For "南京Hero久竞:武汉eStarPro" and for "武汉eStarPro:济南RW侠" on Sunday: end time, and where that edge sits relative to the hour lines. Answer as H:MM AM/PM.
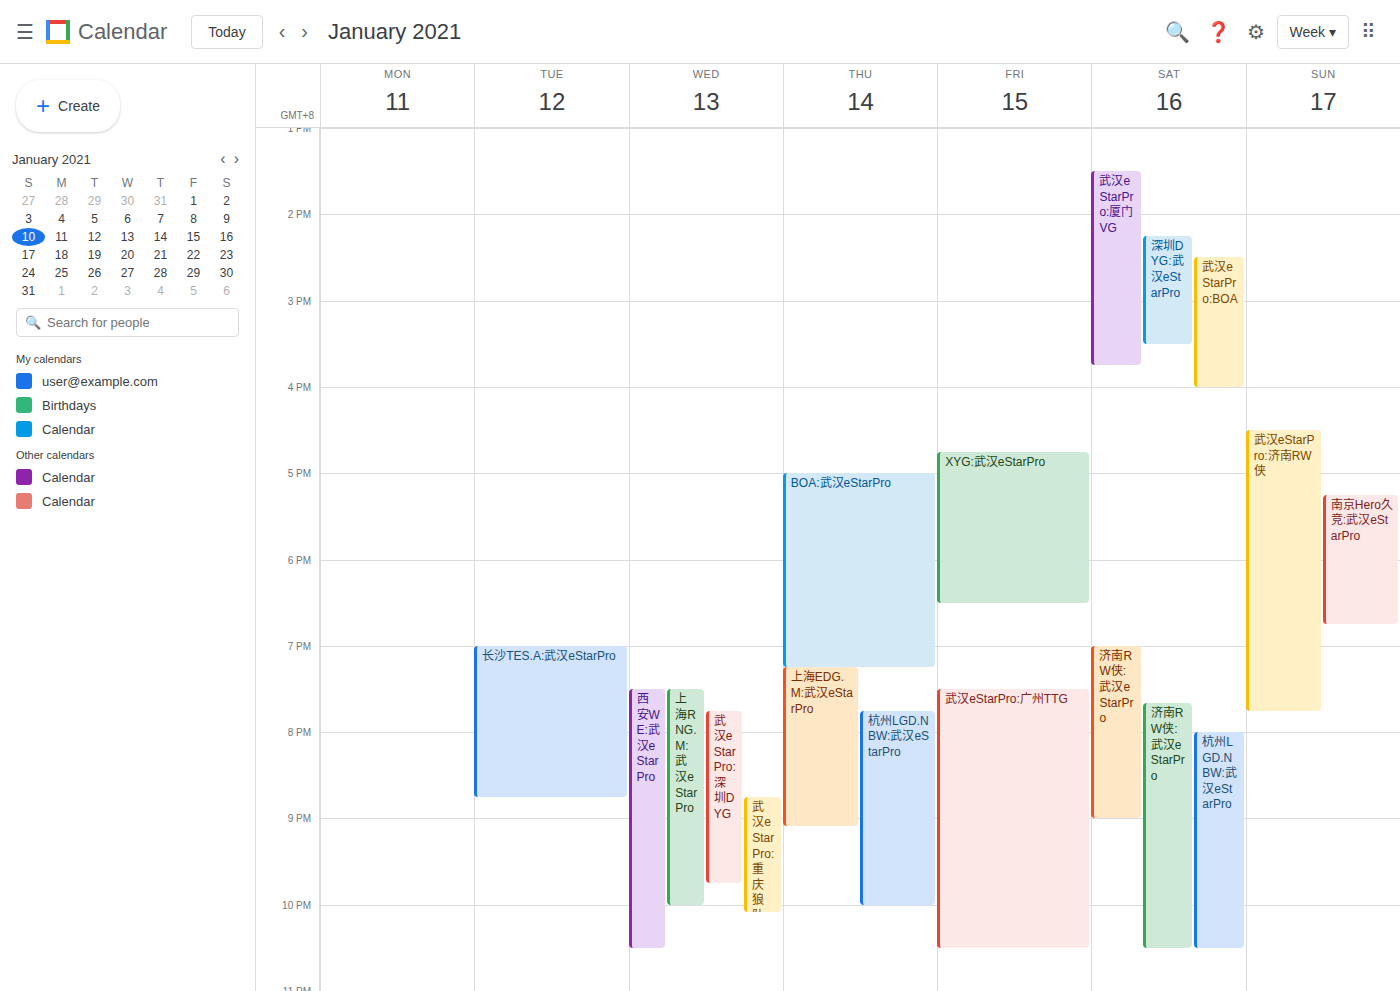
"南京Hero久竞:武汉eStarPro": 6:45 PM, neither: three quarters of the way from the 6 PM line to the 7 PM line. "武汉eStarPro:济南RW侠": 7:45 PM, neither: three quarters of the way from the 7 PM line to the 8 PM line.